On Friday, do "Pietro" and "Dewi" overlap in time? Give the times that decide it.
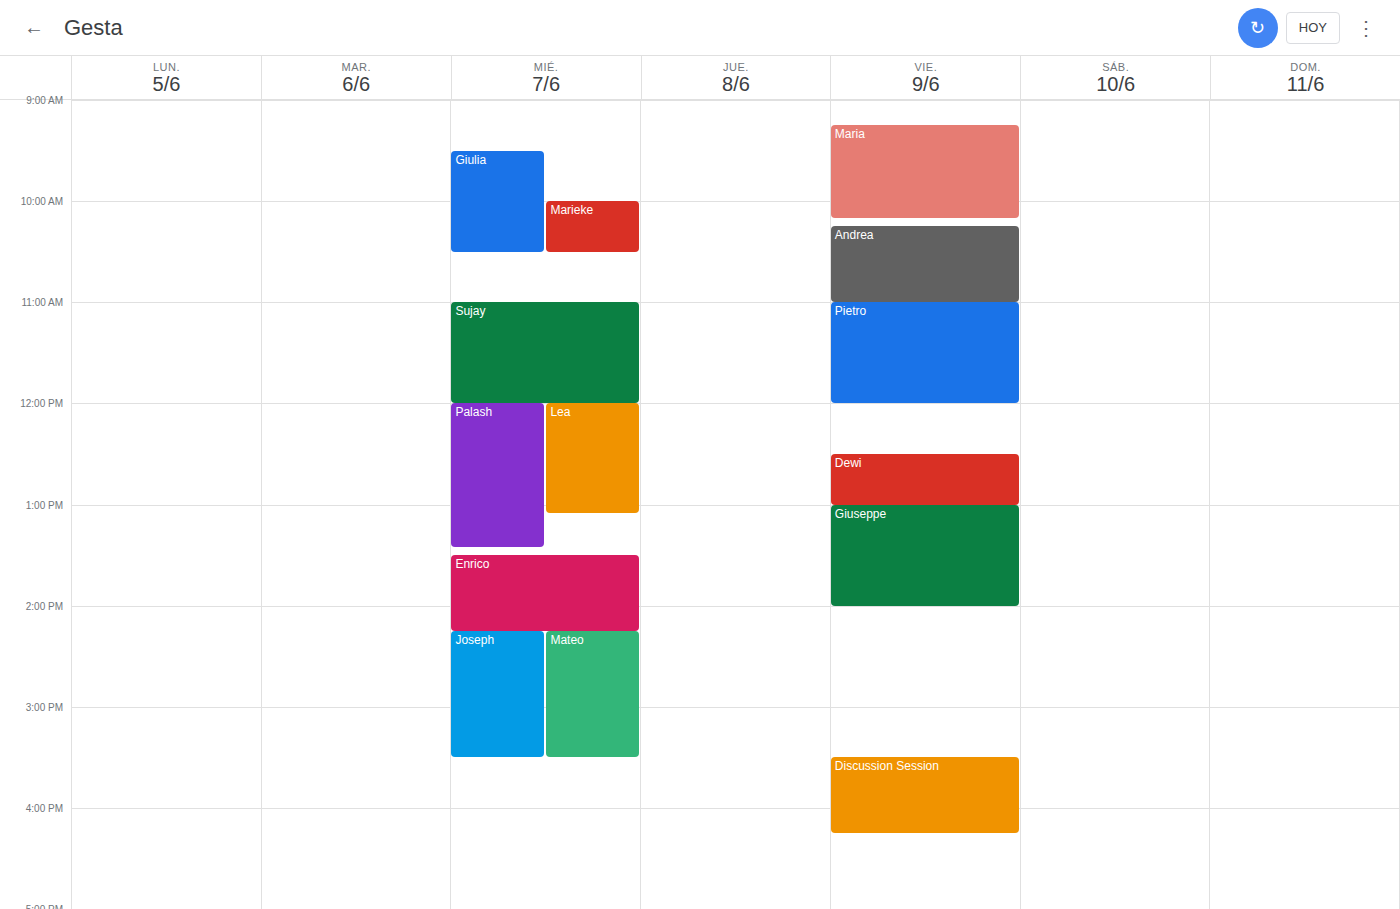
"Pietro" ends at 12:00 PM and "Dewi" starts at 12:30 PM -- no overlap.